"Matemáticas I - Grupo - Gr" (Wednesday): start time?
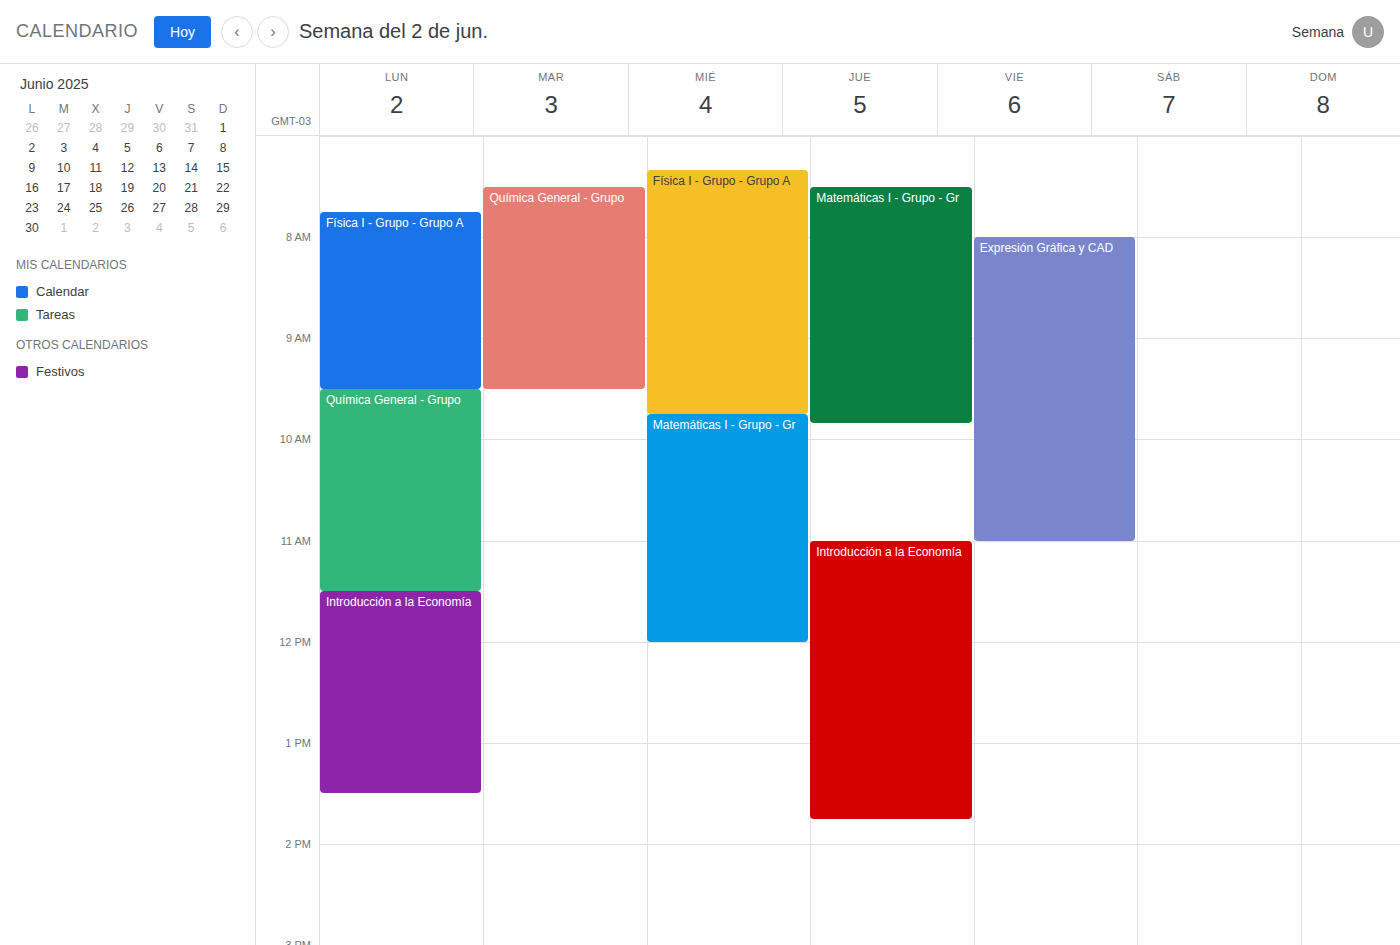
9:45 AM